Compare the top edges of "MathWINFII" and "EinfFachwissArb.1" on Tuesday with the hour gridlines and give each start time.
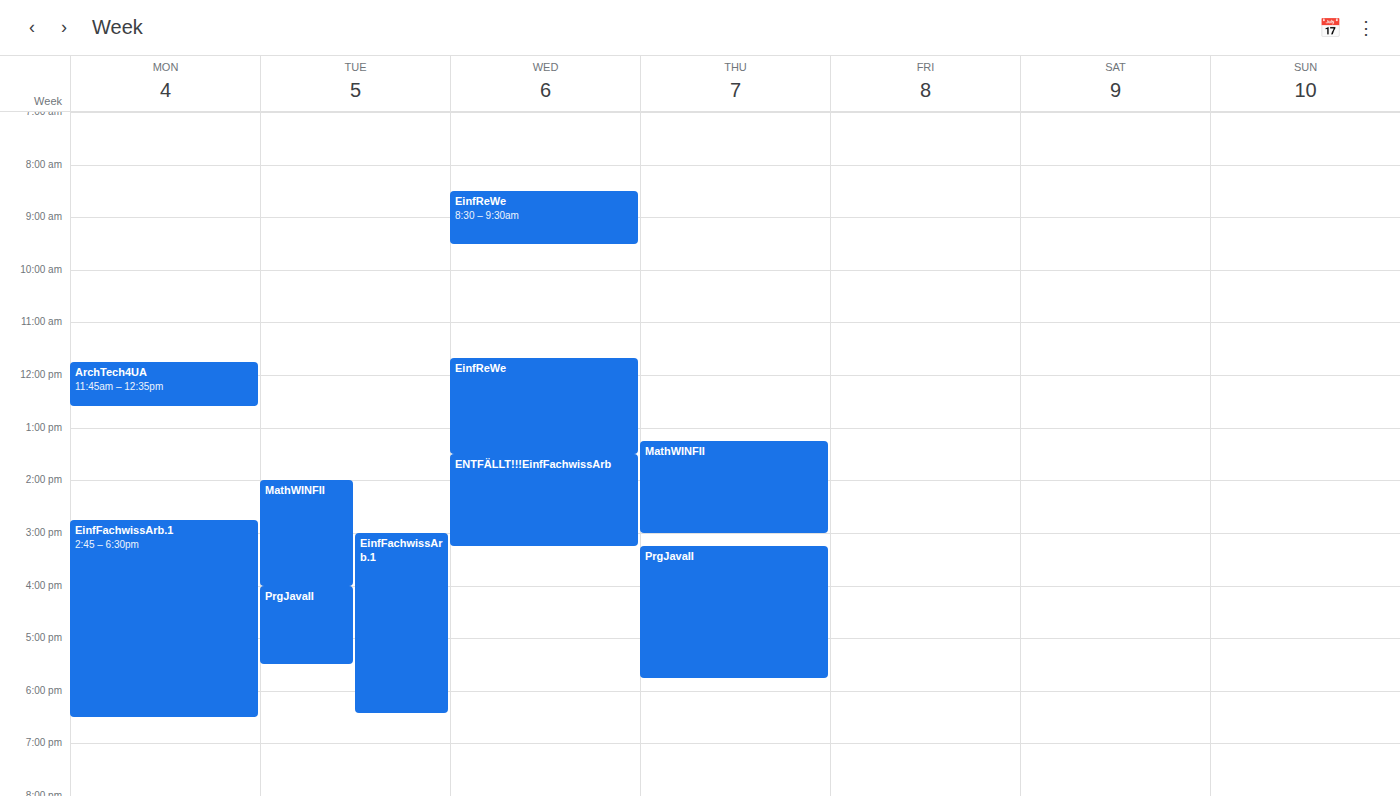
"MathWINFII": 2:00 PM, exactly on the 2 PM line. "EinfFachwissArb.1": 3:00 PM, exactly on the 3 PM line.